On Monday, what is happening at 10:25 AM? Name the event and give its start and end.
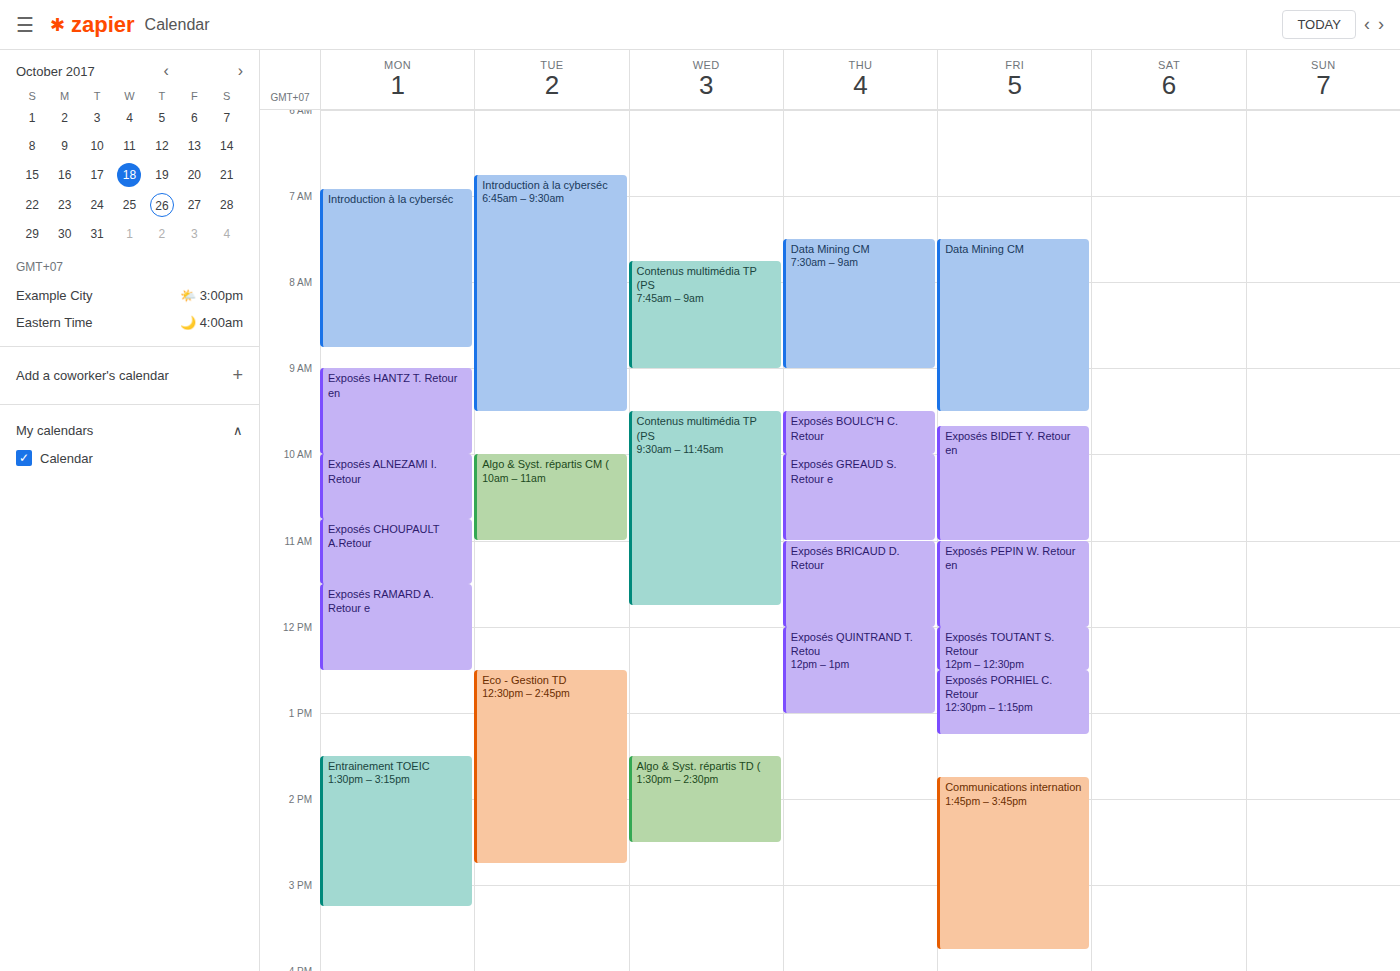
"Exposés ALNEZAMI I. Retour", 10:00 AM to 10:45 AM